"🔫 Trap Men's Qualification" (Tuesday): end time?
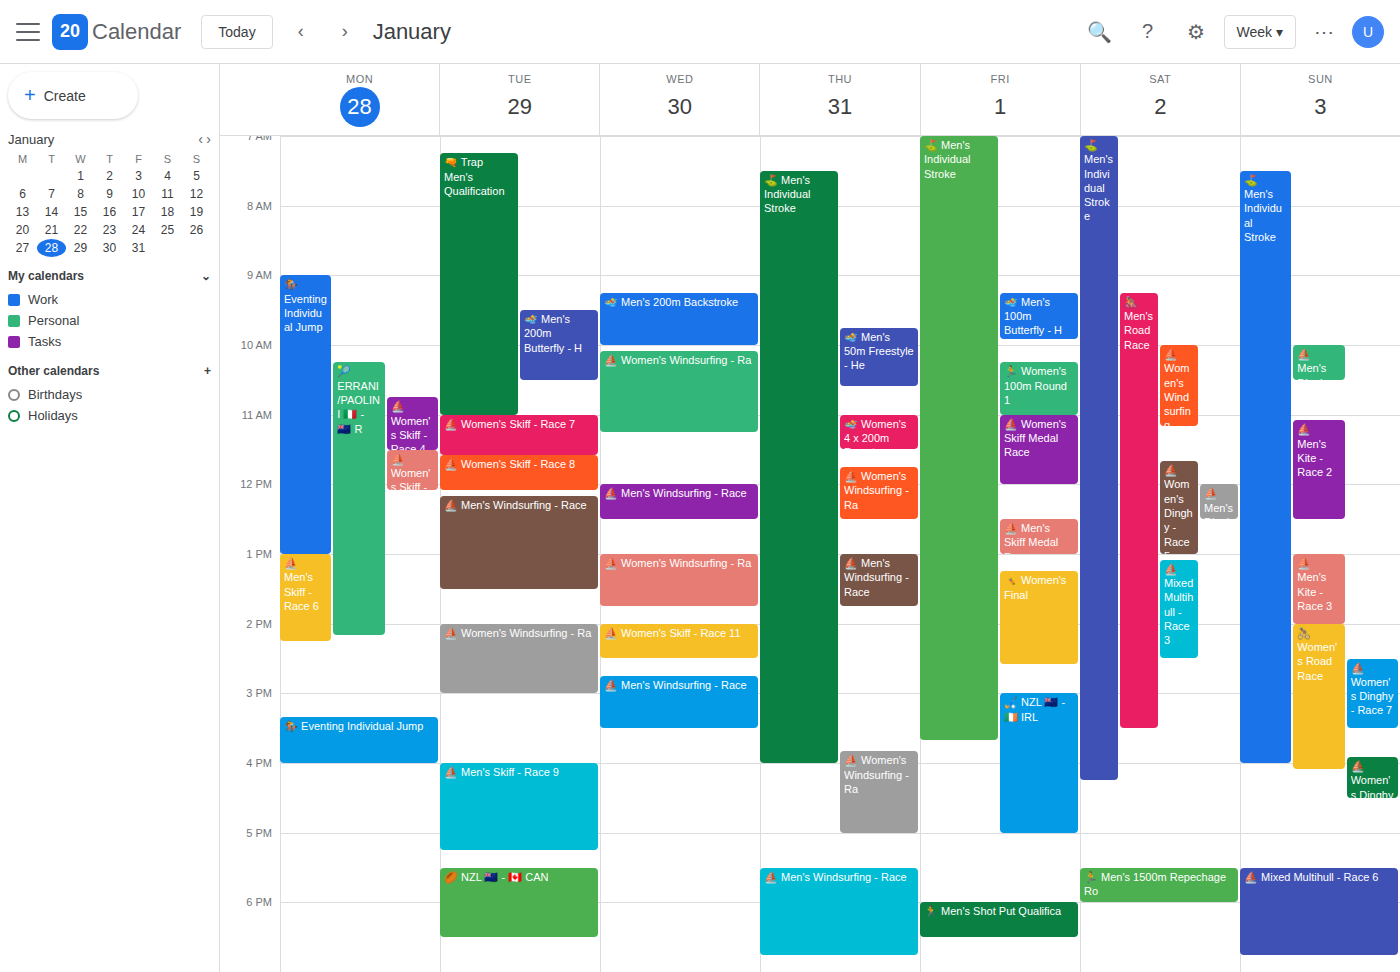
11:00 AM